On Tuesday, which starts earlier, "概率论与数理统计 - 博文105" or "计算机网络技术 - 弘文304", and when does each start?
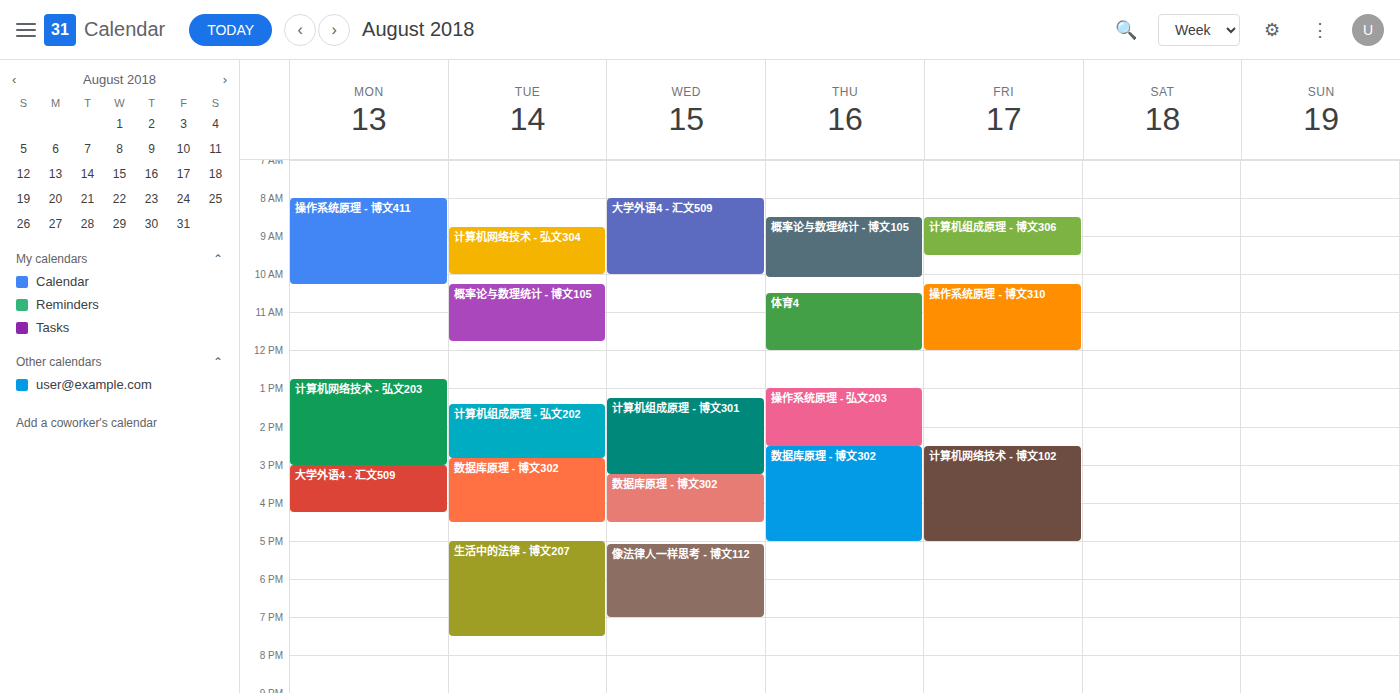
"计算机网络技术 - 弘文304" 8:45 AM; "概率论与数理统计 - 博文105" 10:15 AM.